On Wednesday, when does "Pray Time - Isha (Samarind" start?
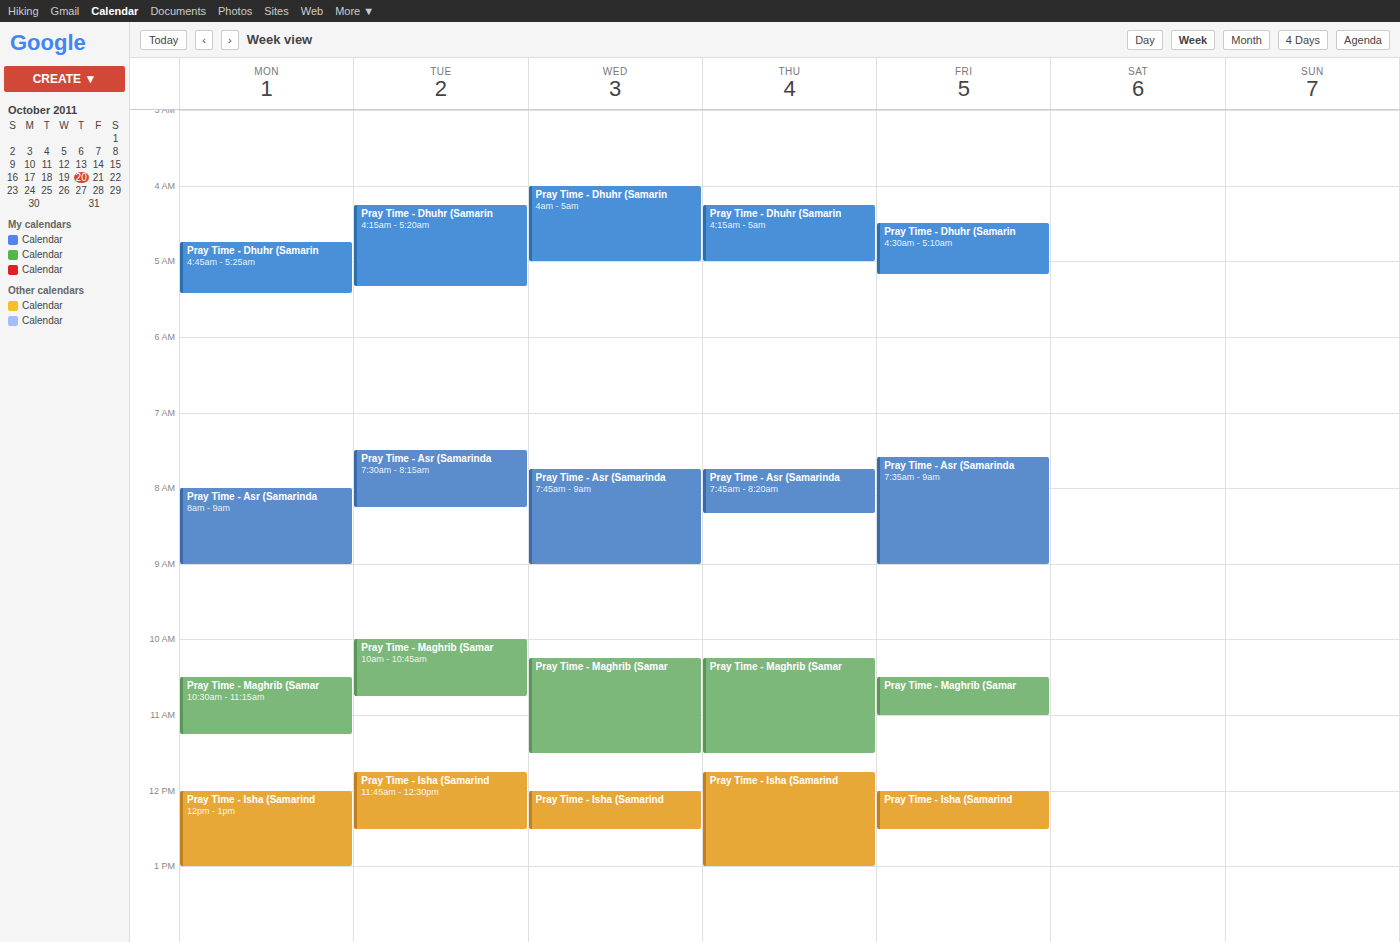
12:00 PM